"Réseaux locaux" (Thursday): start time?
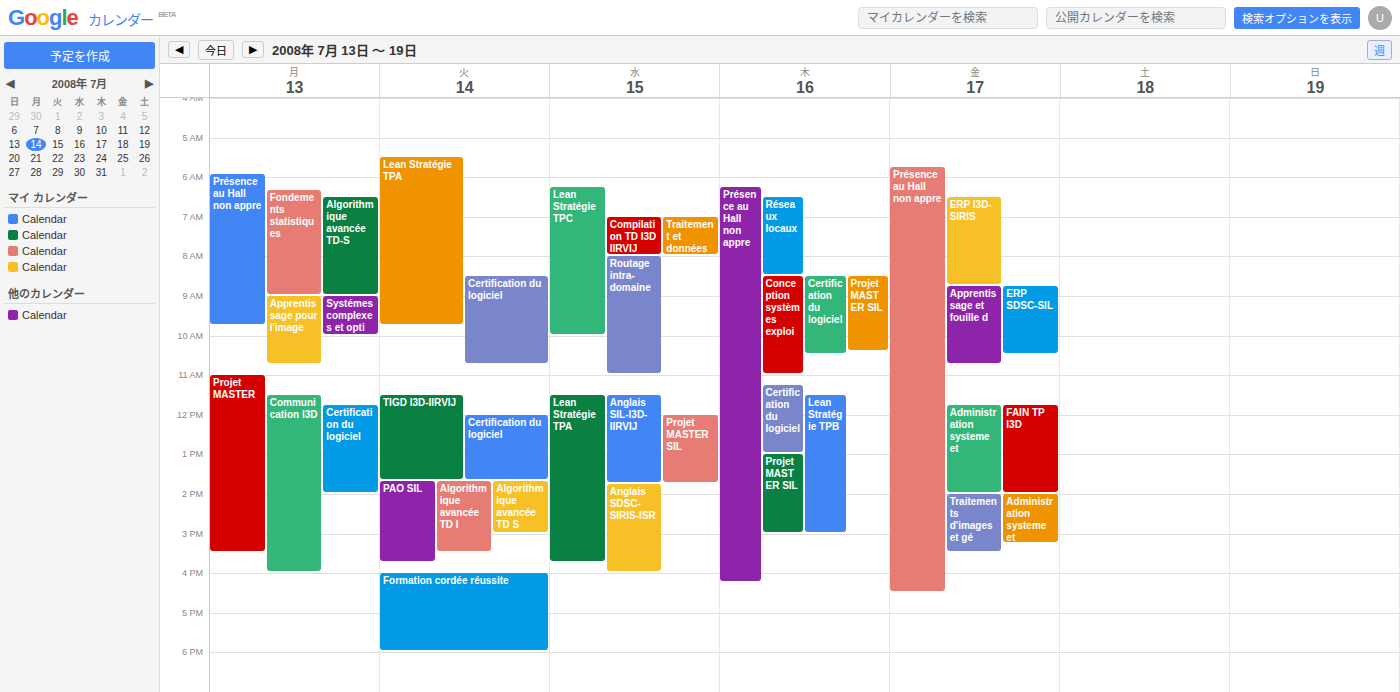
06:30